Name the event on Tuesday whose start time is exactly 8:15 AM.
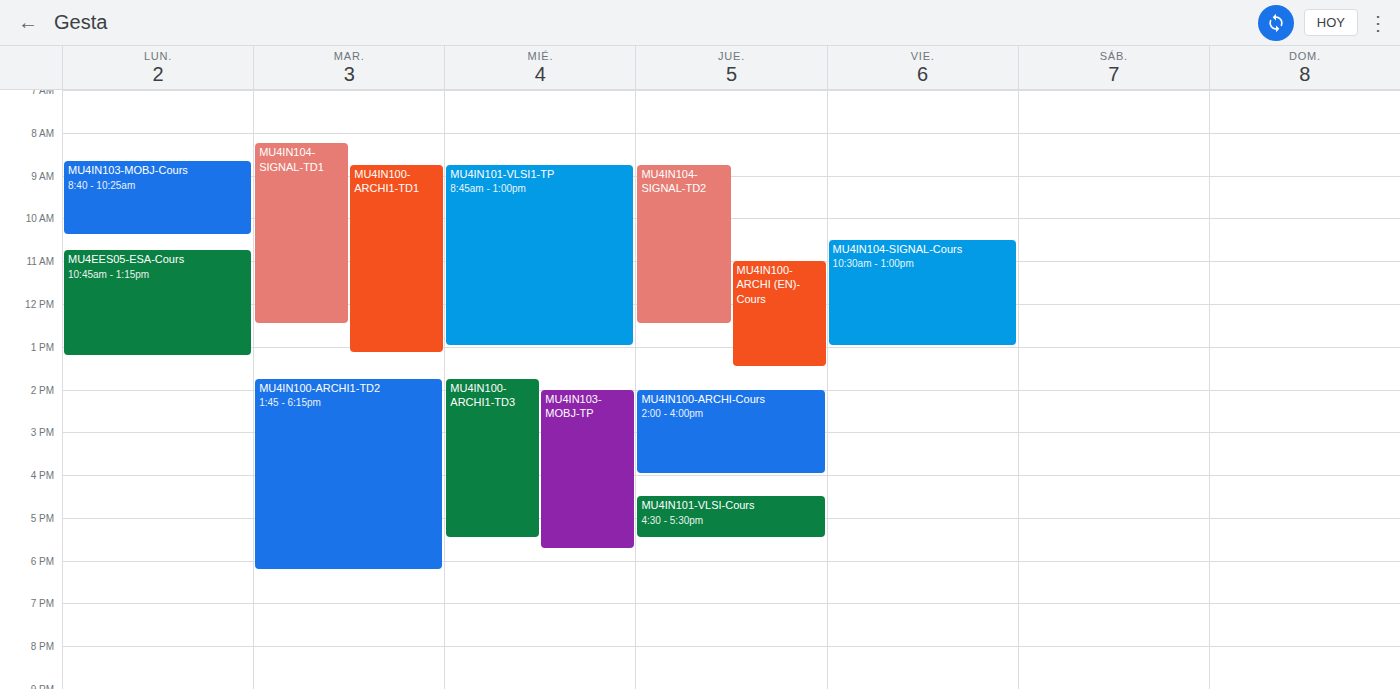
"MU4IN104-SIGNAL-TD1"